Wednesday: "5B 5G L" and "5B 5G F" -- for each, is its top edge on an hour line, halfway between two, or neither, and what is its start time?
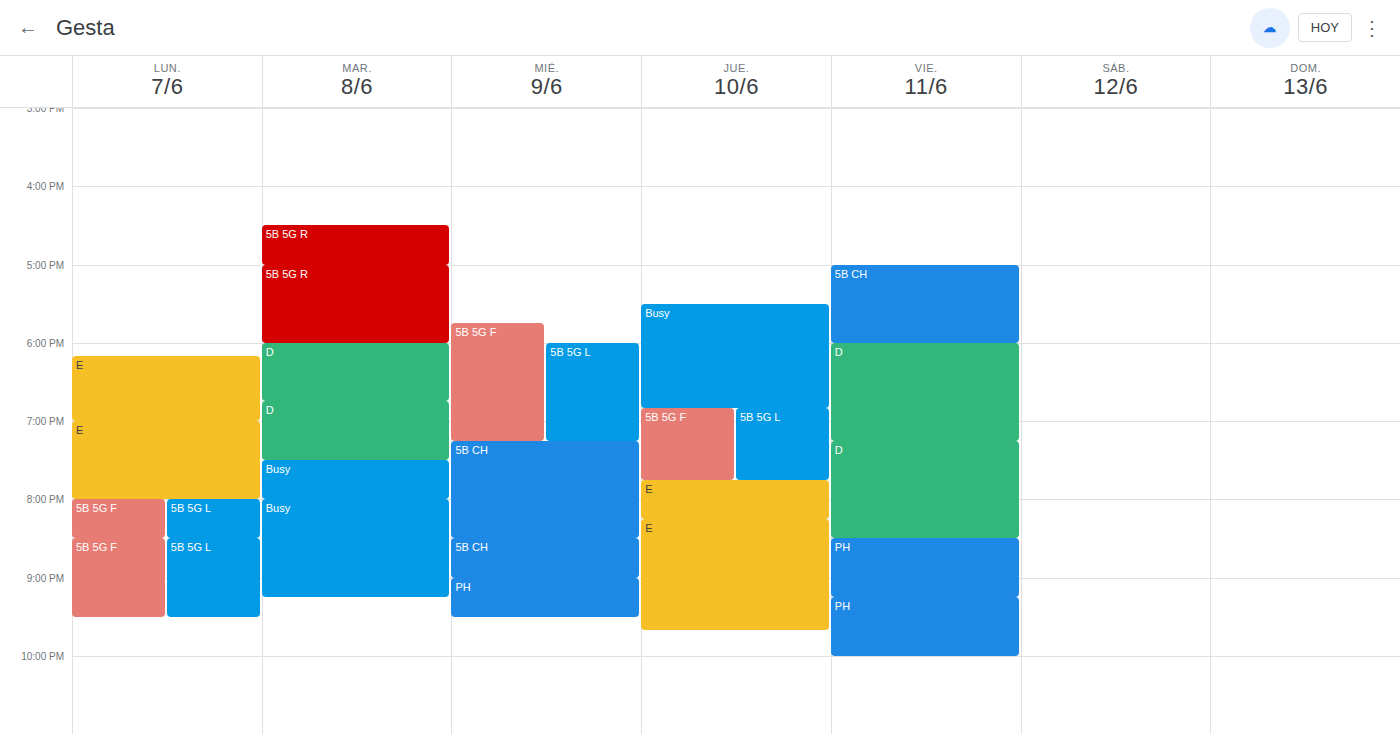
"5B 5G L": 6:00 PM, exactly on the 6 PM line. "5B 5G F": 5:45 PM, neither: three quarters of the way from the 5 PM line to the 6 PM line.